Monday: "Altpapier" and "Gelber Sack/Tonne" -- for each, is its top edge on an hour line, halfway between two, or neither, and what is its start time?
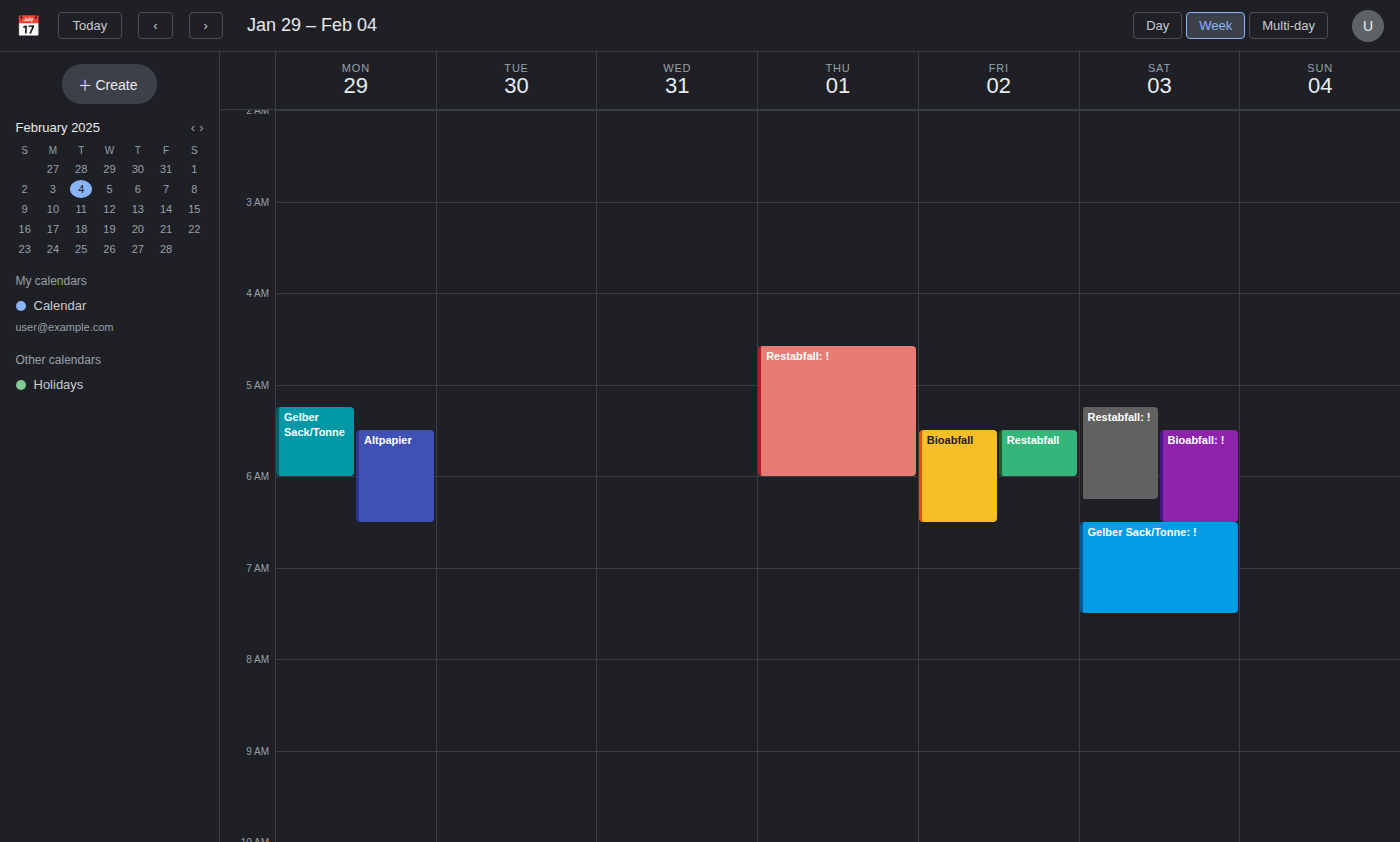
"Altpapier": 5:30 AM, halfway between the 5 AM and 6 AM lines. "Gelber Sack/Tonne": 5:15 AM, neither: a quarter of the way from the 5 AM line to the 6 AM line.